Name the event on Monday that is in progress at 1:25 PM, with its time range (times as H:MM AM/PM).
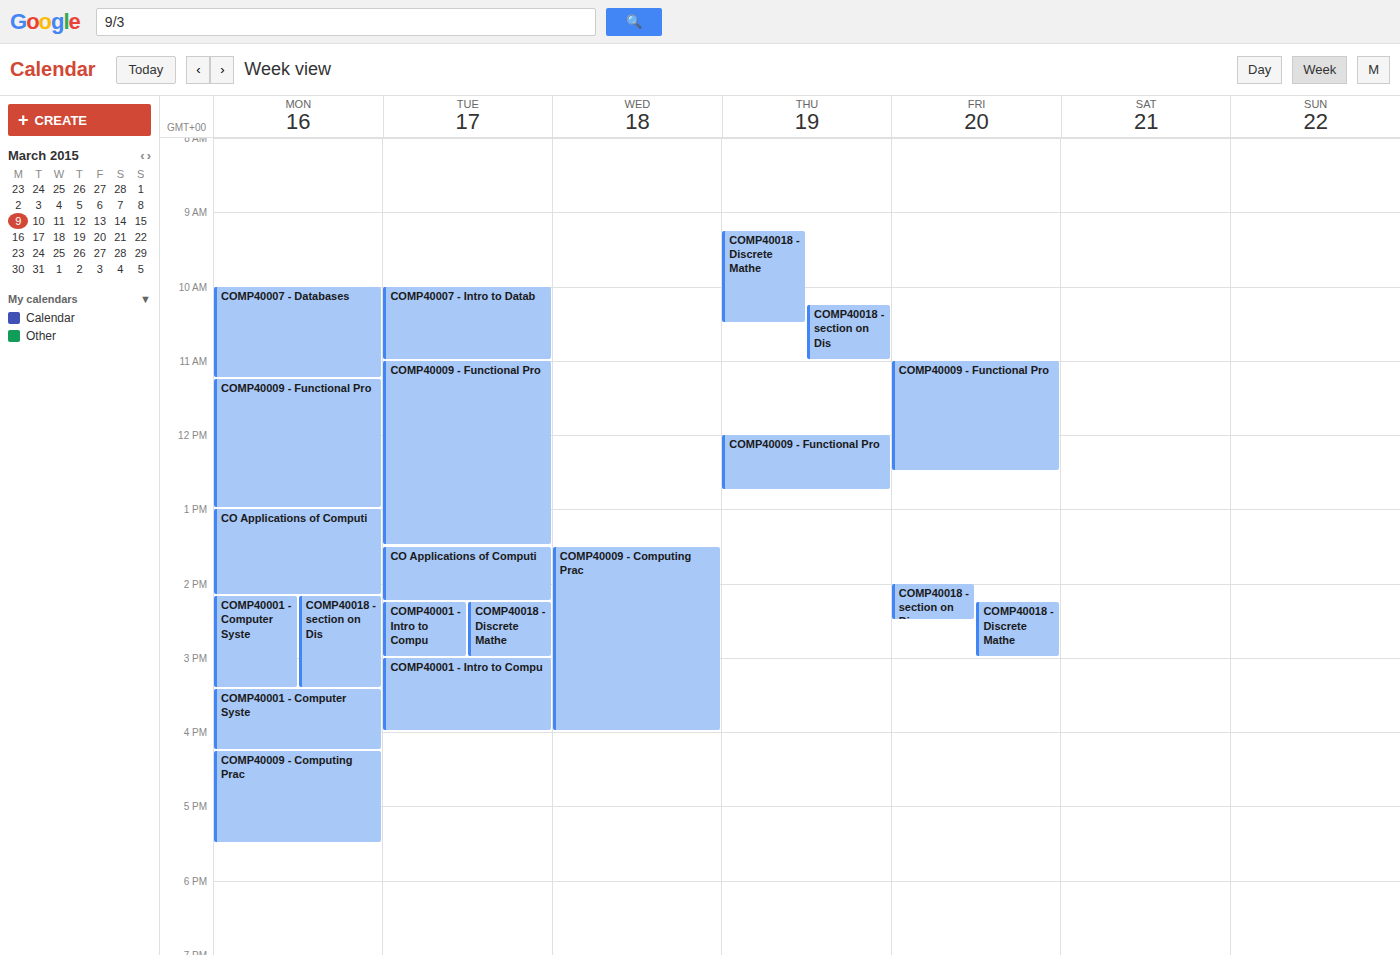
"CO Applications of Computi", 1:00 PM to 2:10 PM